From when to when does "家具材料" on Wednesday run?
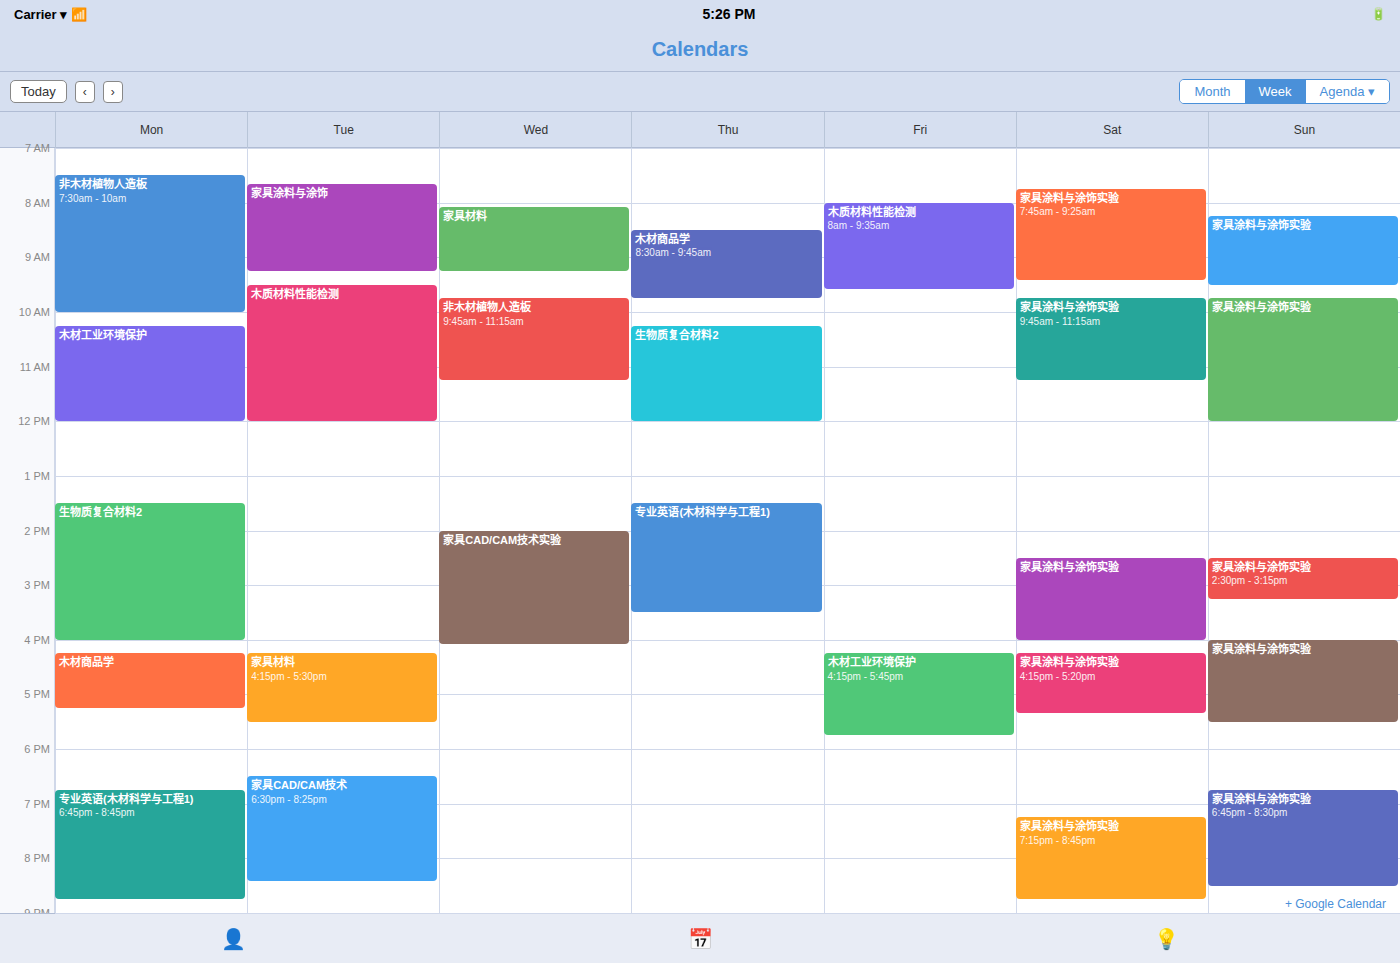
8:05 AM to 9:15 AM